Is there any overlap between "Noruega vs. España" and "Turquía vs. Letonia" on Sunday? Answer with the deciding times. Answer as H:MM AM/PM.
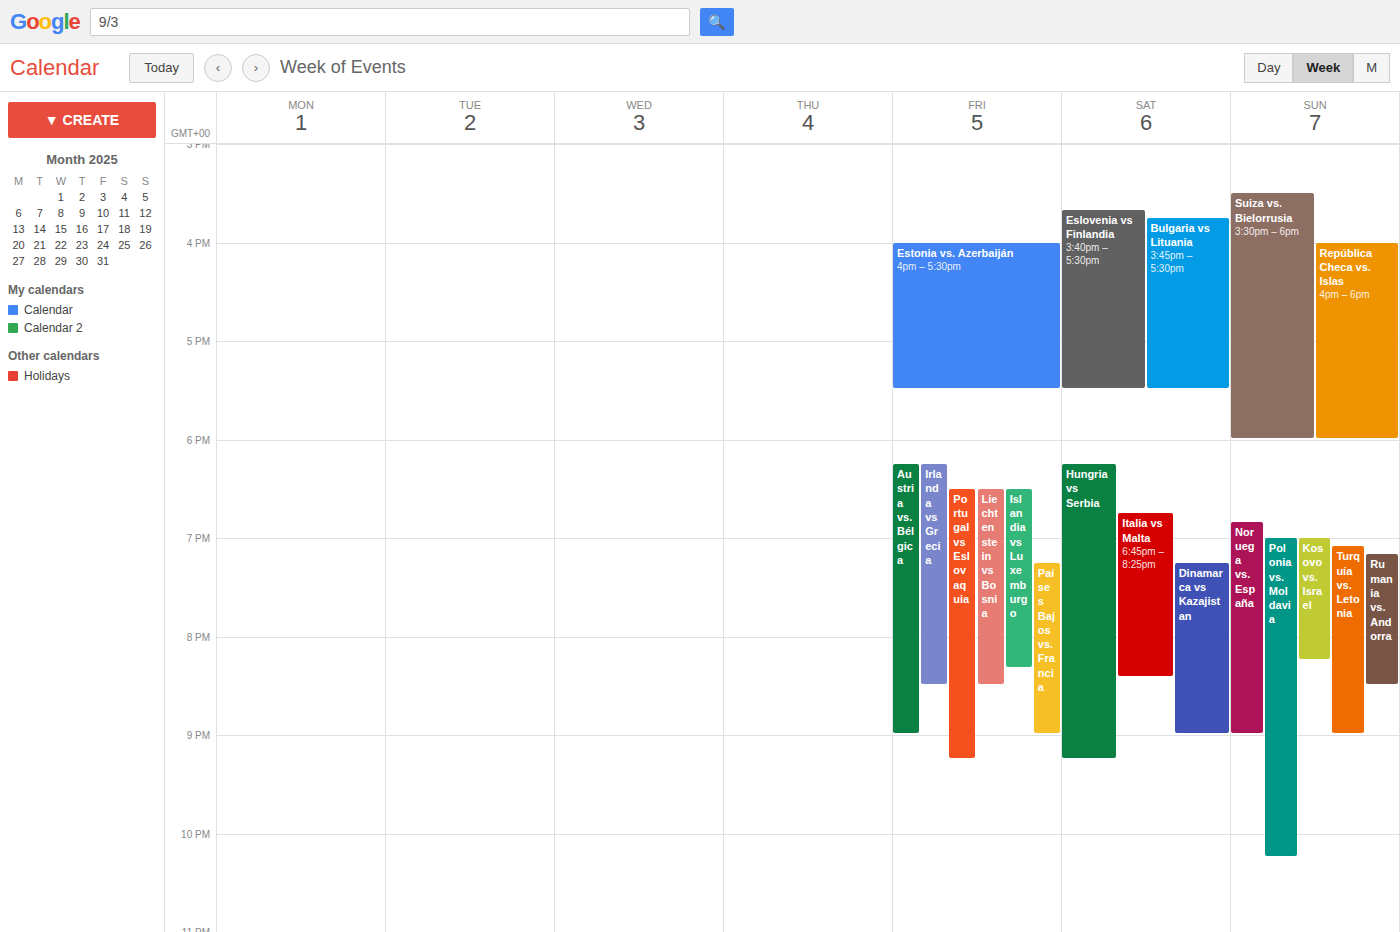
"Turquía vs. Letonia" starts at 7:05 PM, before "Noruega vs. España" ends at 9:00 PM -- they overlap.